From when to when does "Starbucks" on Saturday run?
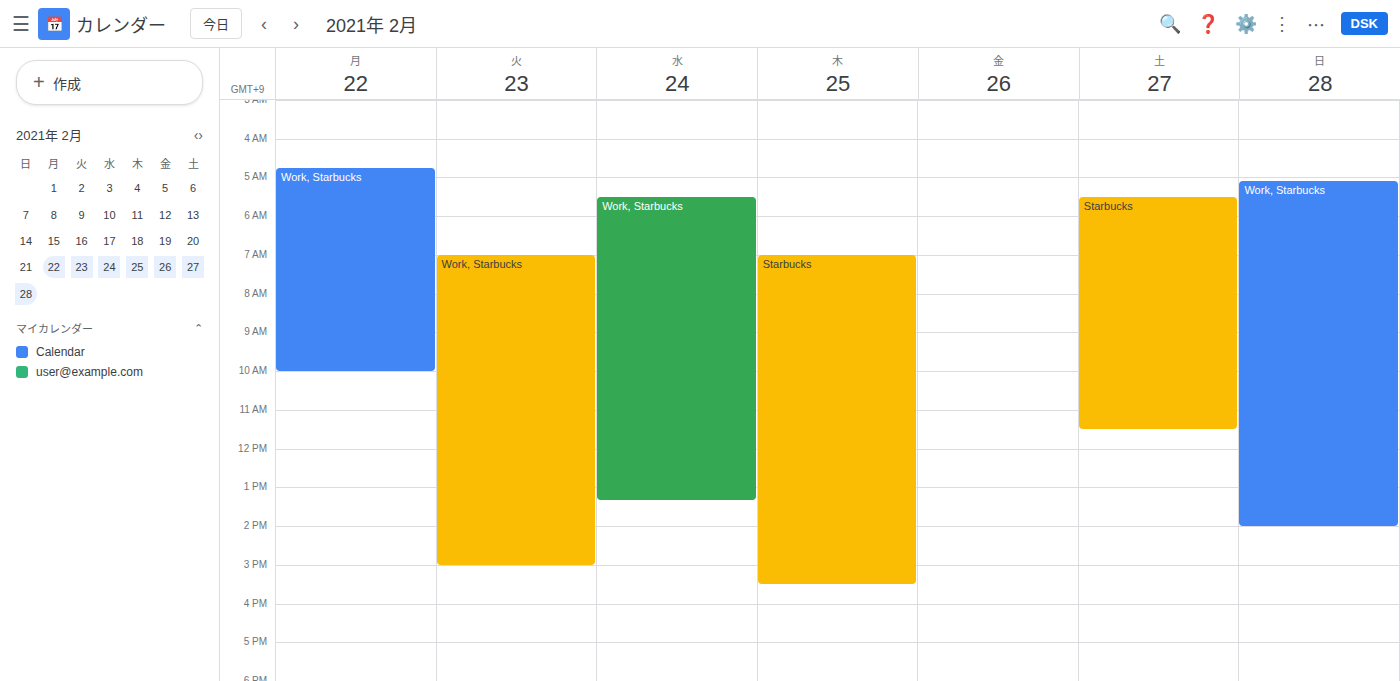
5:30 AM to 11:30 AM